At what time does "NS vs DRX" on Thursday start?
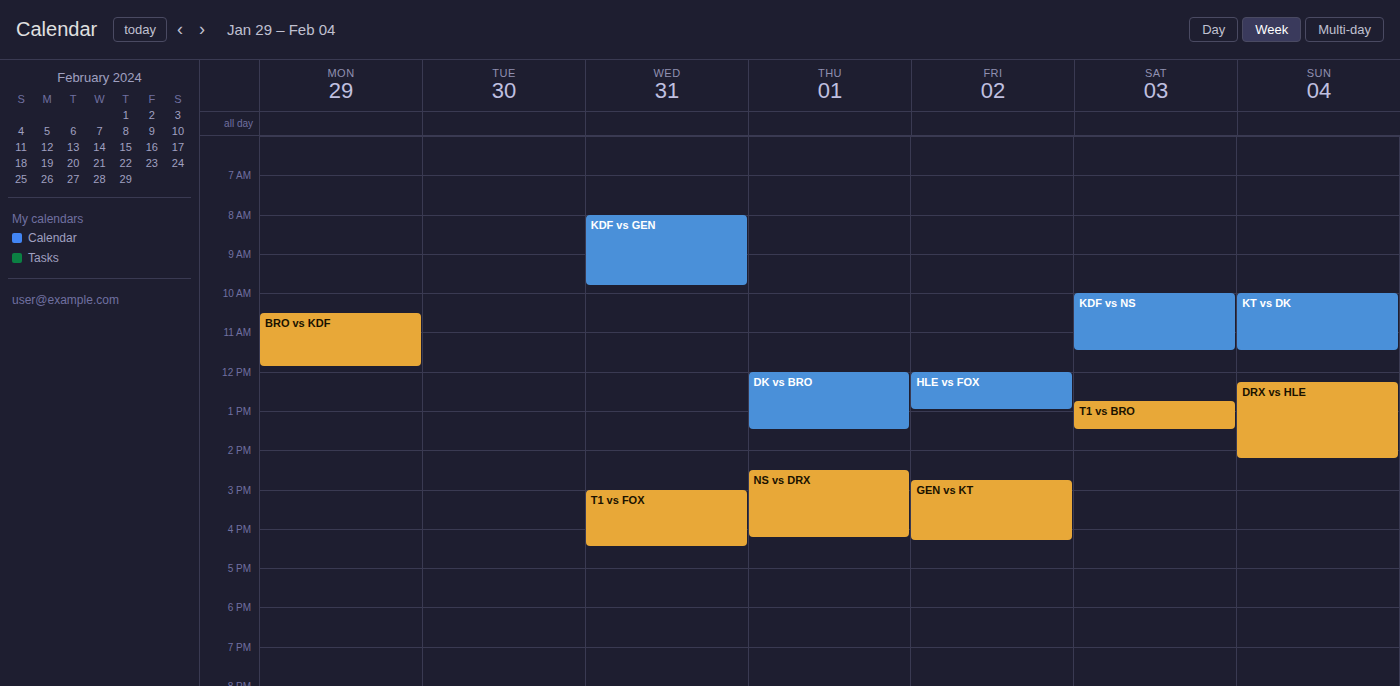
2:30 PM